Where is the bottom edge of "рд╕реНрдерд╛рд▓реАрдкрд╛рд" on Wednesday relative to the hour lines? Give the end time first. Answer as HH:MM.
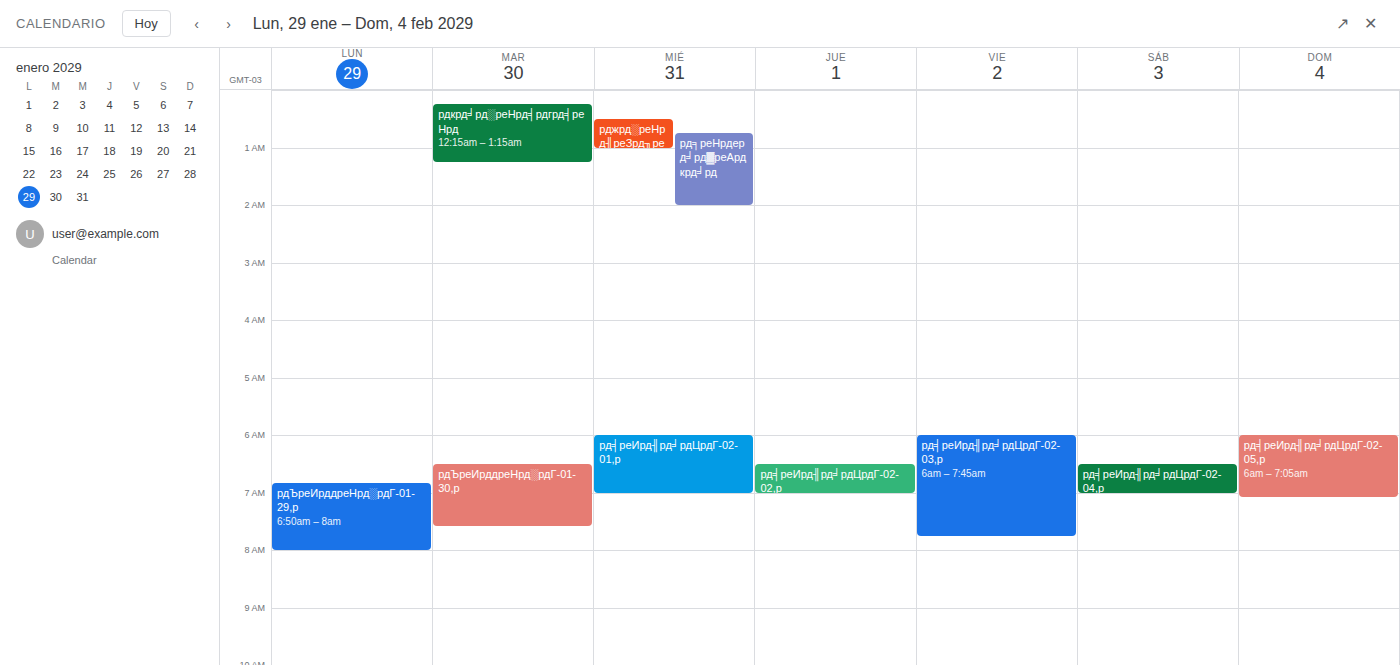
02:00 -- exactly on the 02:00 line.